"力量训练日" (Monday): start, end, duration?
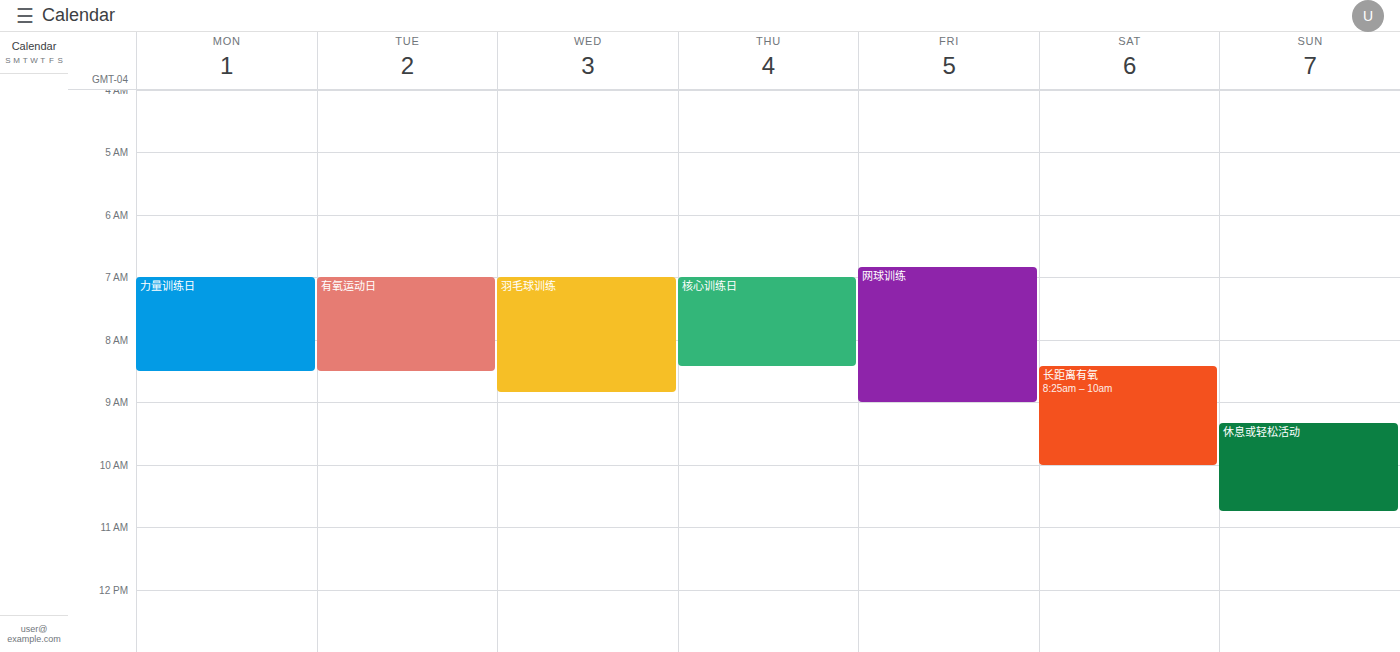
7:00 AM to 8:30 AM, 1 hour 30 minutes